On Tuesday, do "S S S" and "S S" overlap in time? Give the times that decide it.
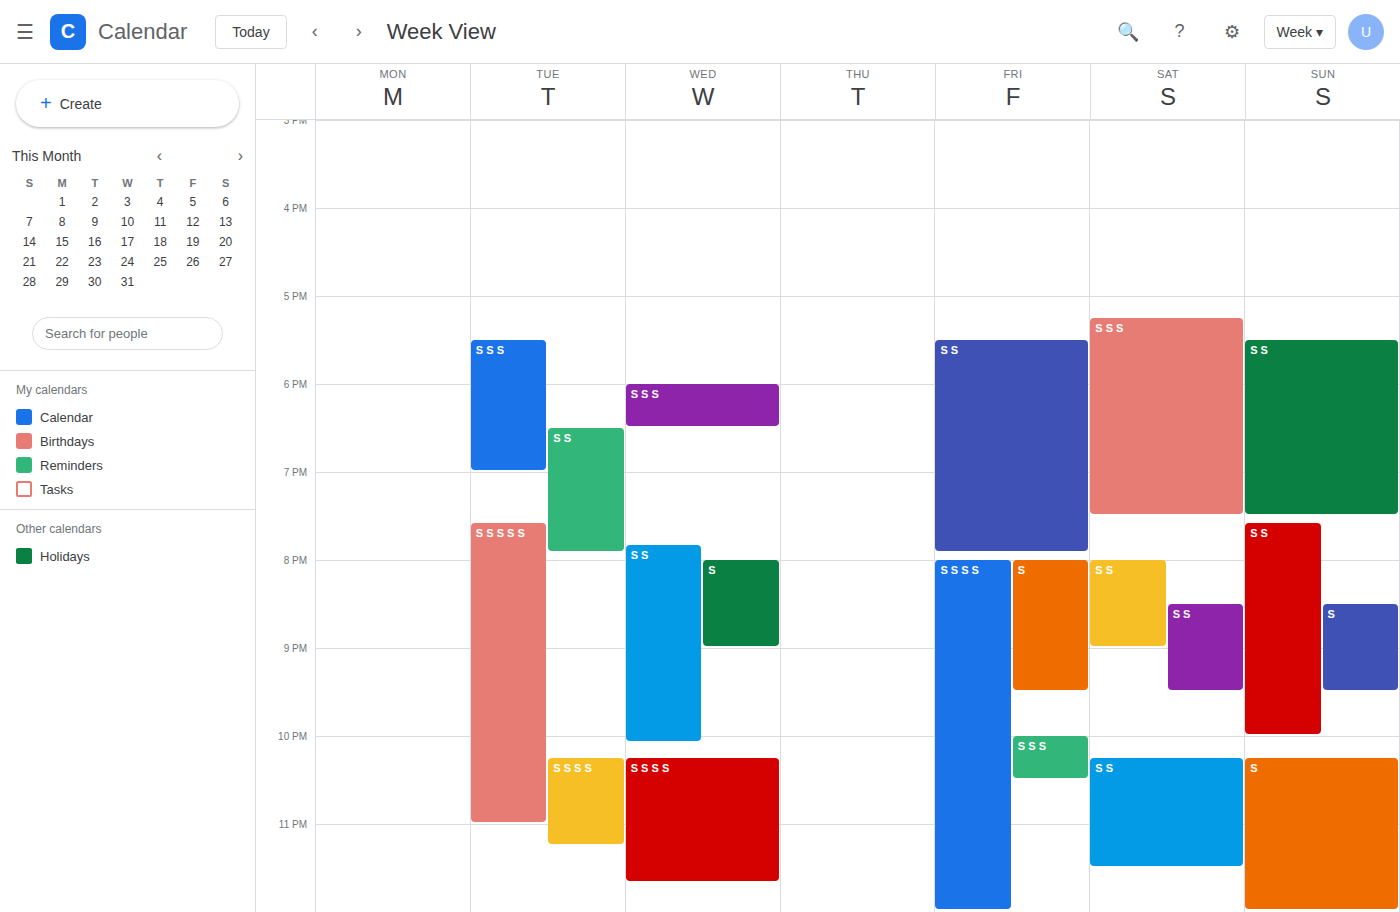
"S S" starts at 6:30 PM, before "S S S" ends at 7:00 PM -- they overlap.